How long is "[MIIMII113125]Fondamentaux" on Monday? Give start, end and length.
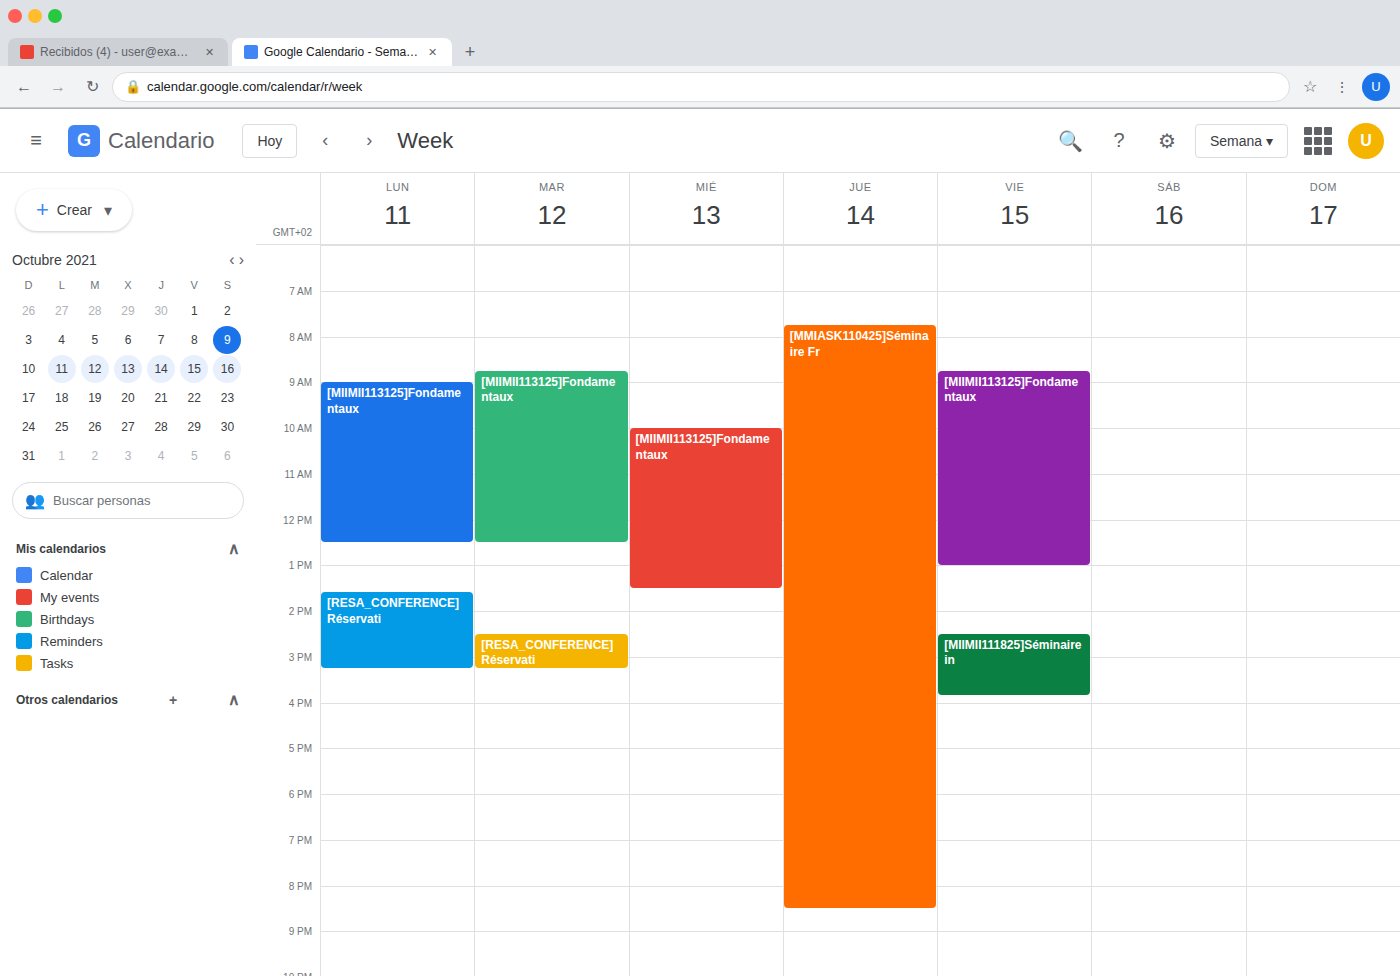
9:00 AM to 12:30 PM, 3 hours 30 minutes